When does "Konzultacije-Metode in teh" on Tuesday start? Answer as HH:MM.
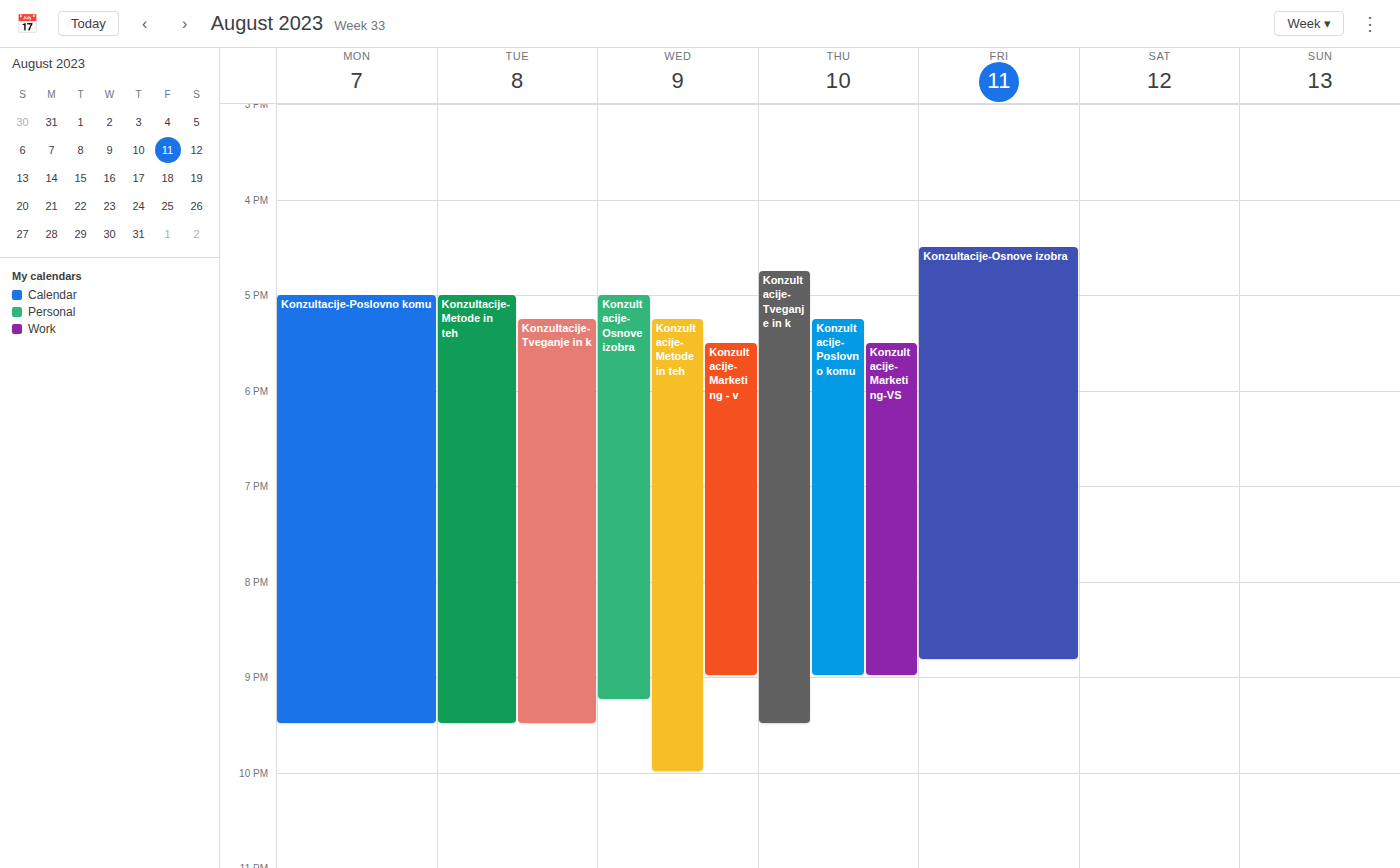
17:00